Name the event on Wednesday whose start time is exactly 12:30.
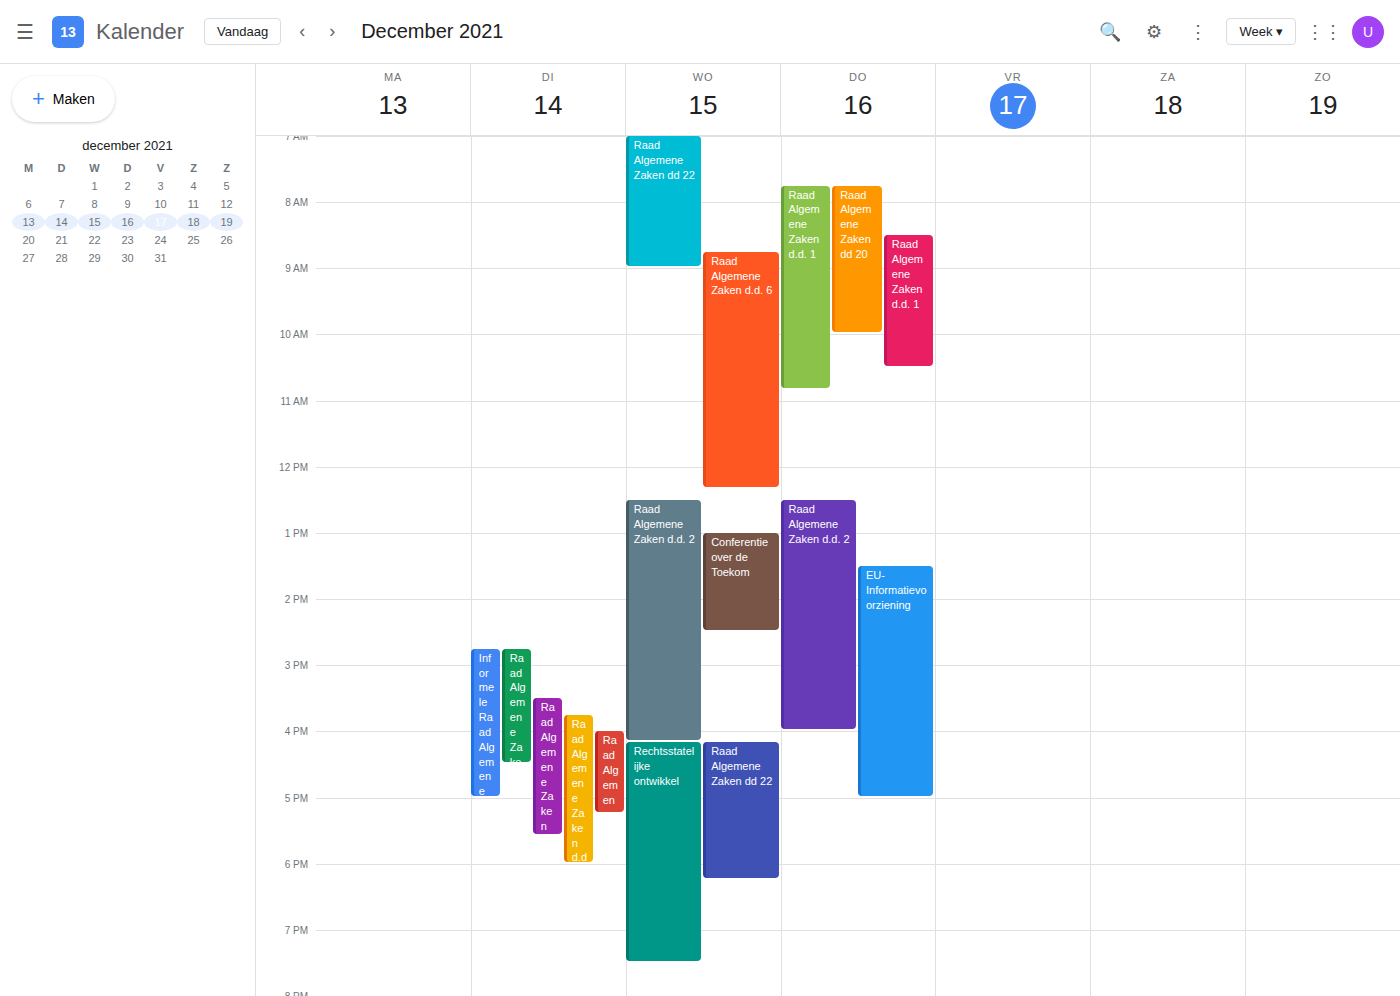
"Raad Algemene Zaken d.d. 2"